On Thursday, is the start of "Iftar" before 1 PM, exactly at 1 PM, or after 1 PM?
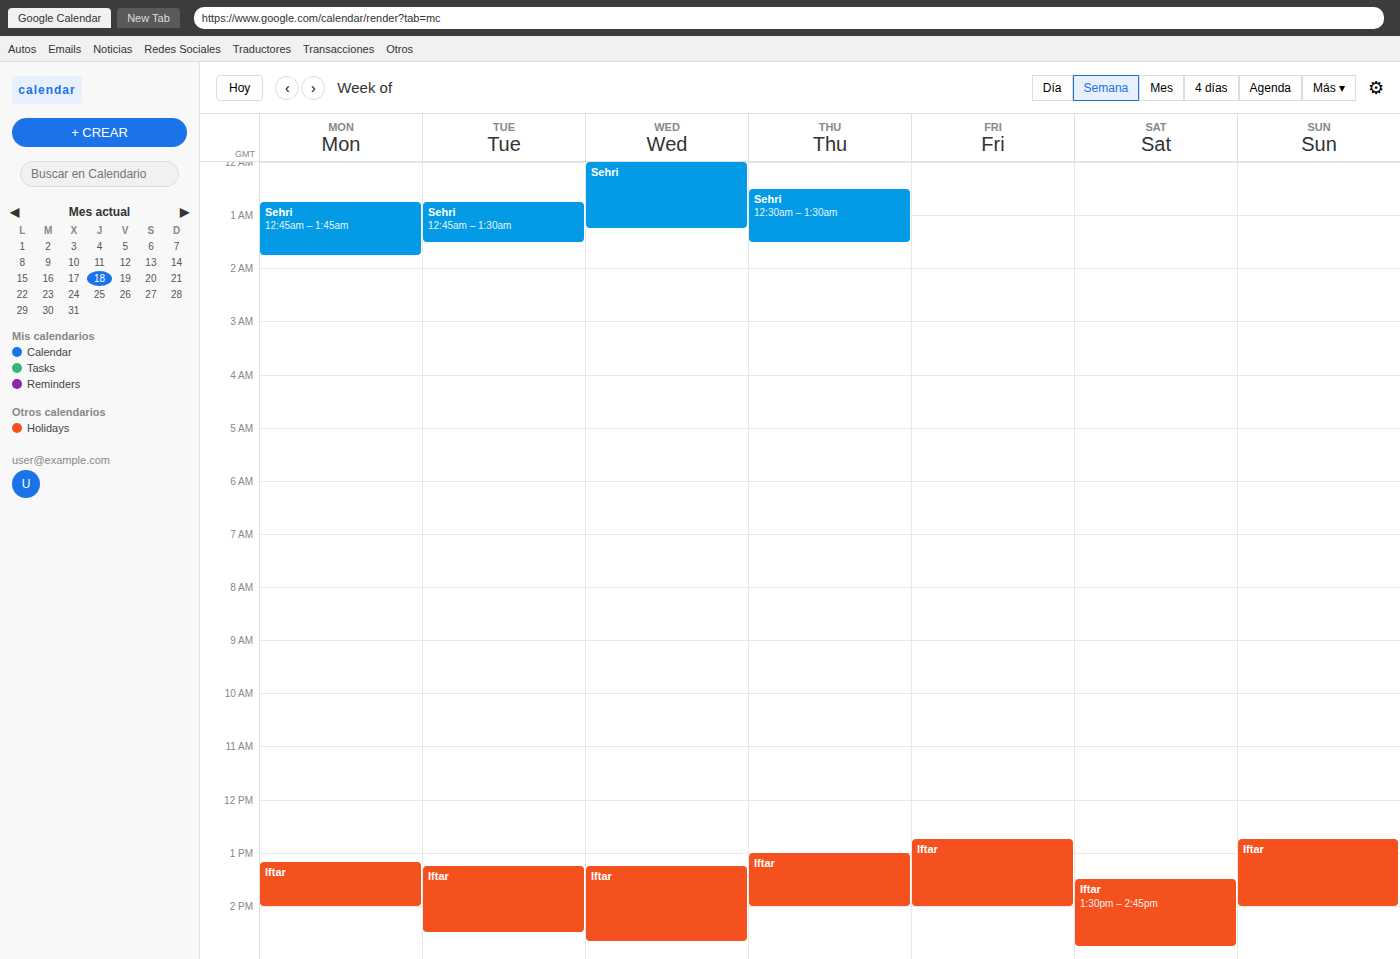
1:00 PM -- exactly at 1 PM, on the 1 PM line.